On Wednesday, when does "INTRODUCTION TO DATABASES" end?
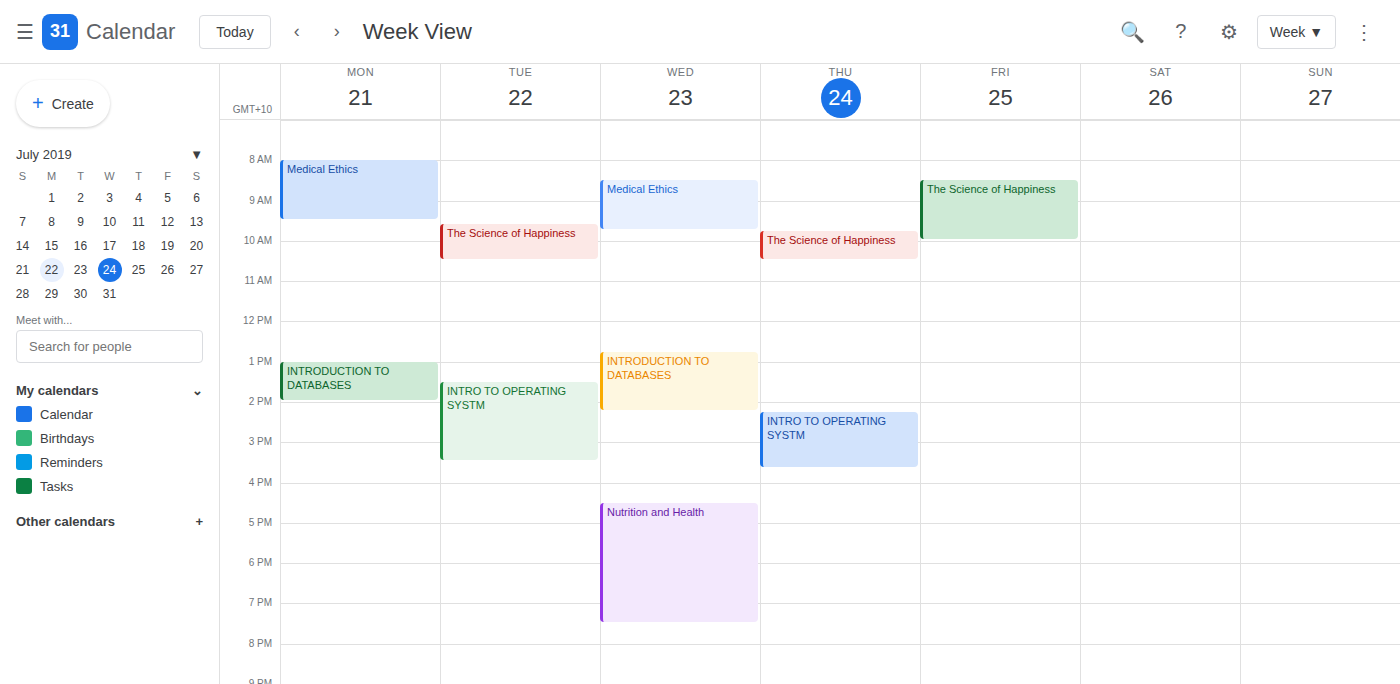
2:15 PM